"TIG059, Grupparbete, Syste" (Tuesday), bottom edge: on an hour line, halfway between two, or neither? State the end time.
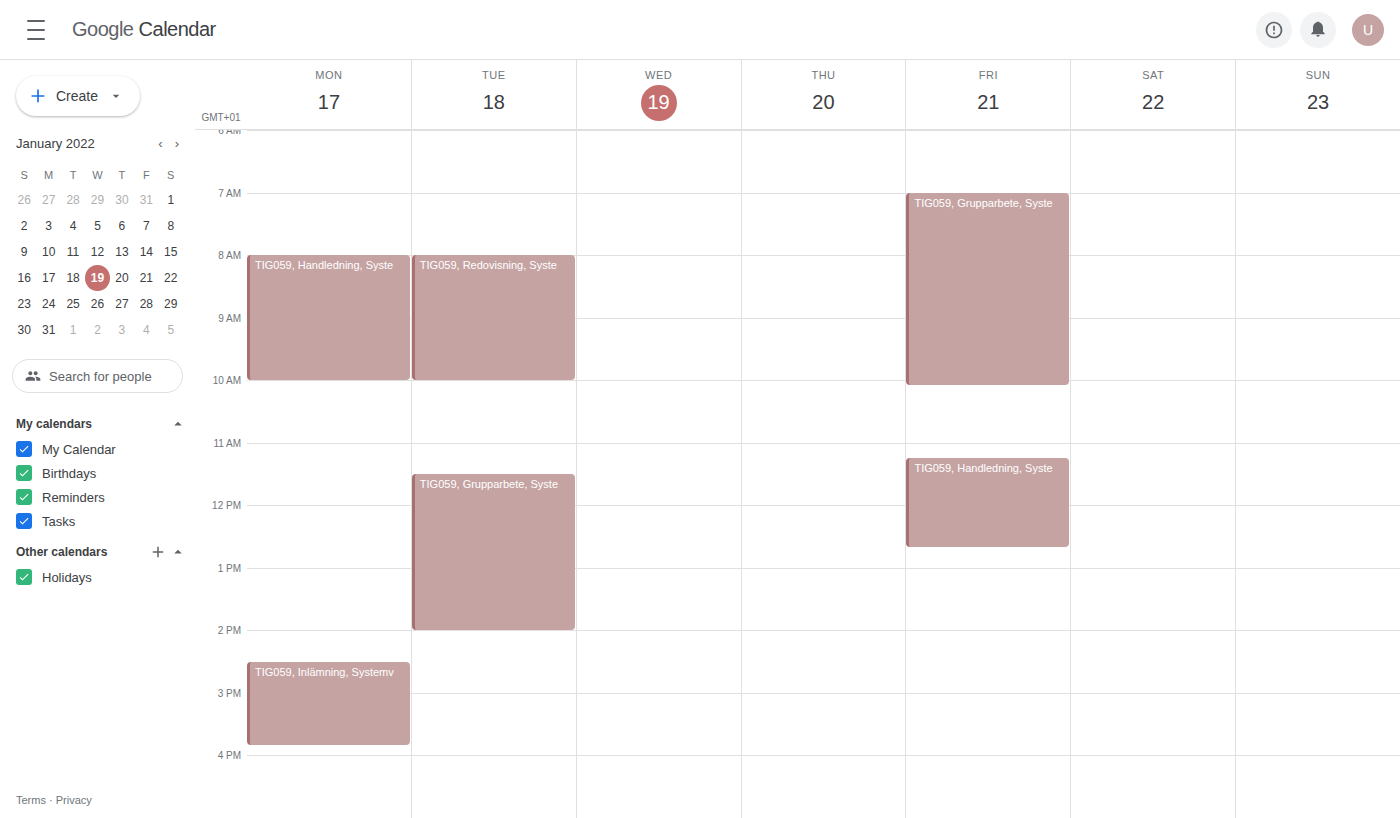
2:00 PM -- exactly on the 2 PM line.